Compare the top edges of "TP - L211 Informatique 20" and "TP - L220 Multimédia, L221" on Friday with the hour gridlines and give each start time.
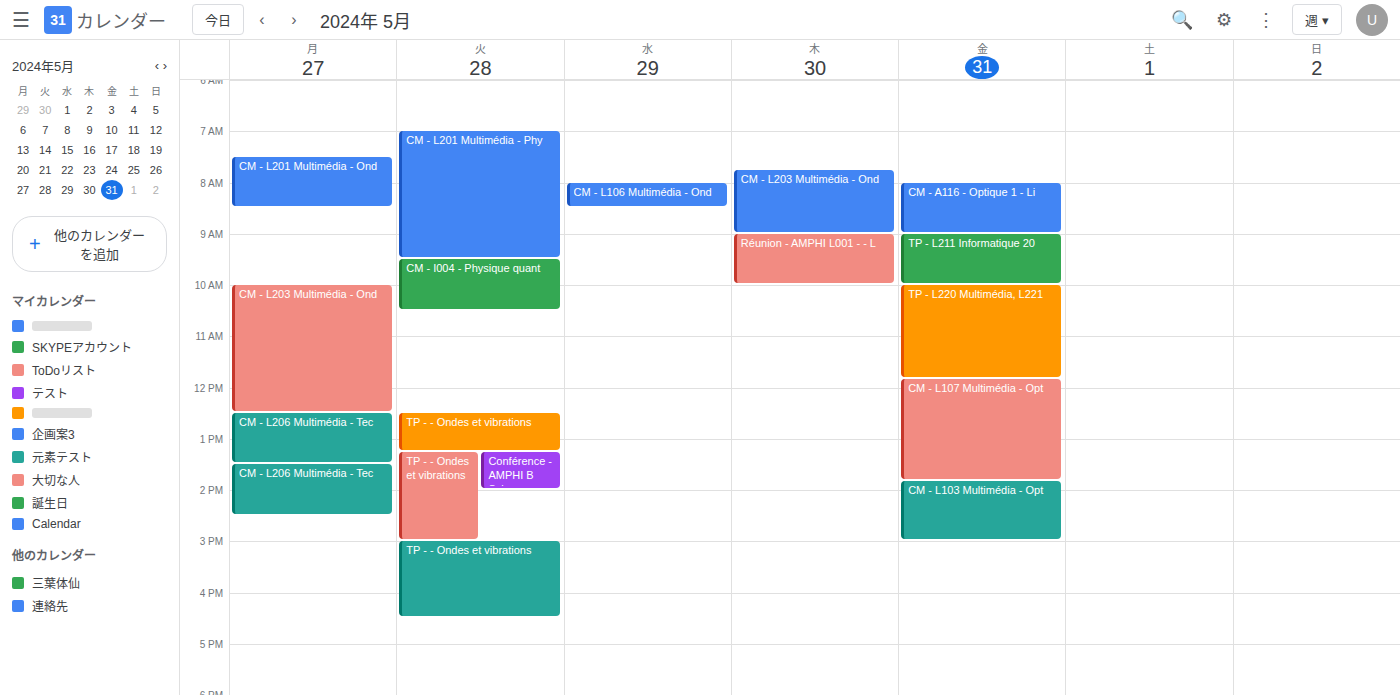
"TP - L211 Informatique 20": 9:00 AM, exactly on the 9 AM line. "TP - L220 Multimédia, L221": 10:00 AM, exactly on the 10 AM line.